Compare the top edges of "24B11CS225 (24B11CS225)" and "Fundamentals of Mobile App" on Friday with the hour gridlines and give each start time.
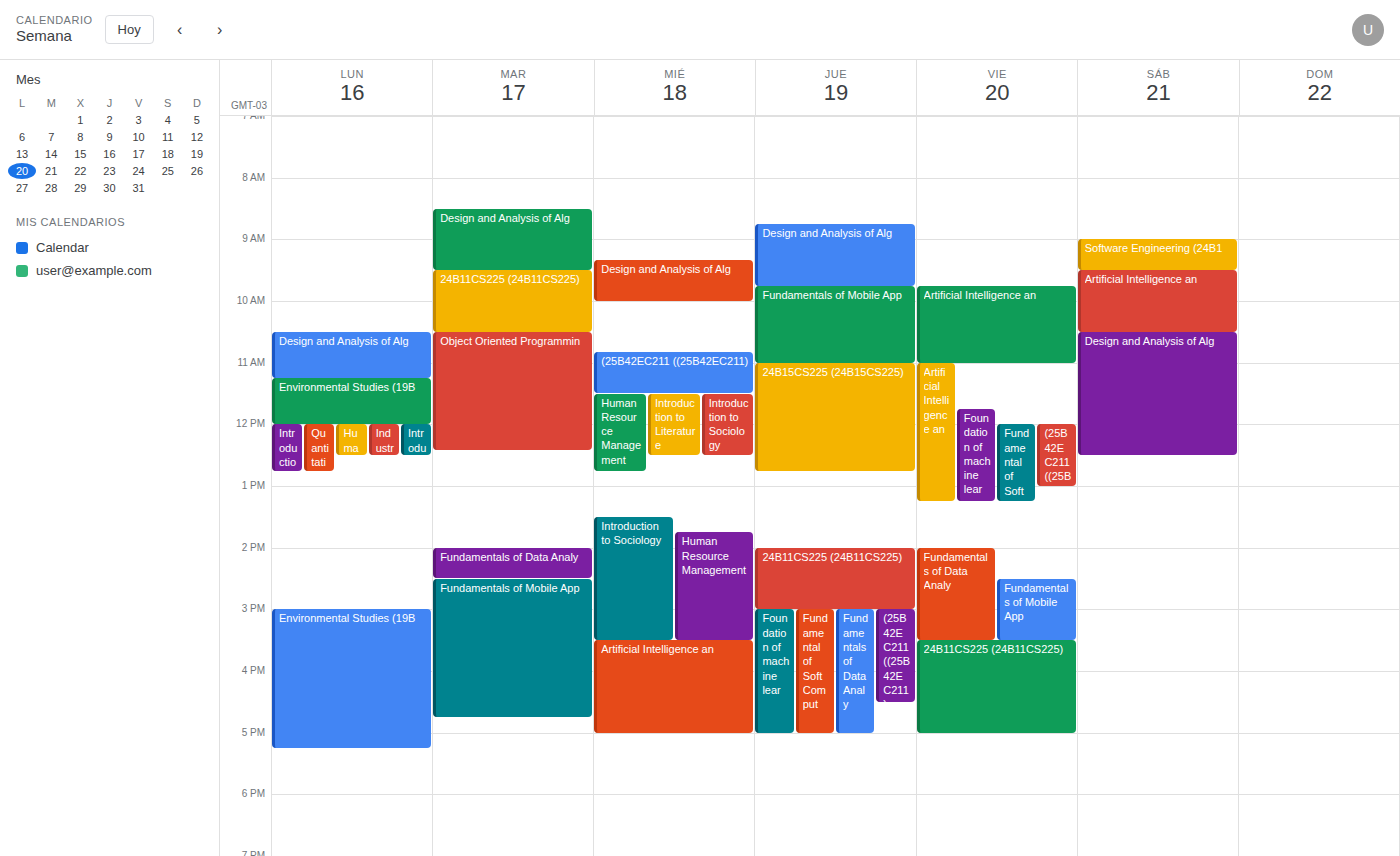
"24B11CS225 (24B11CS225)": 3:30 PM, halfway between the 3 PM and 4 PM lines. "Fundamentals of Mobile App": 2:30 PM, halfway between the 2 PM and 3 PM lines.